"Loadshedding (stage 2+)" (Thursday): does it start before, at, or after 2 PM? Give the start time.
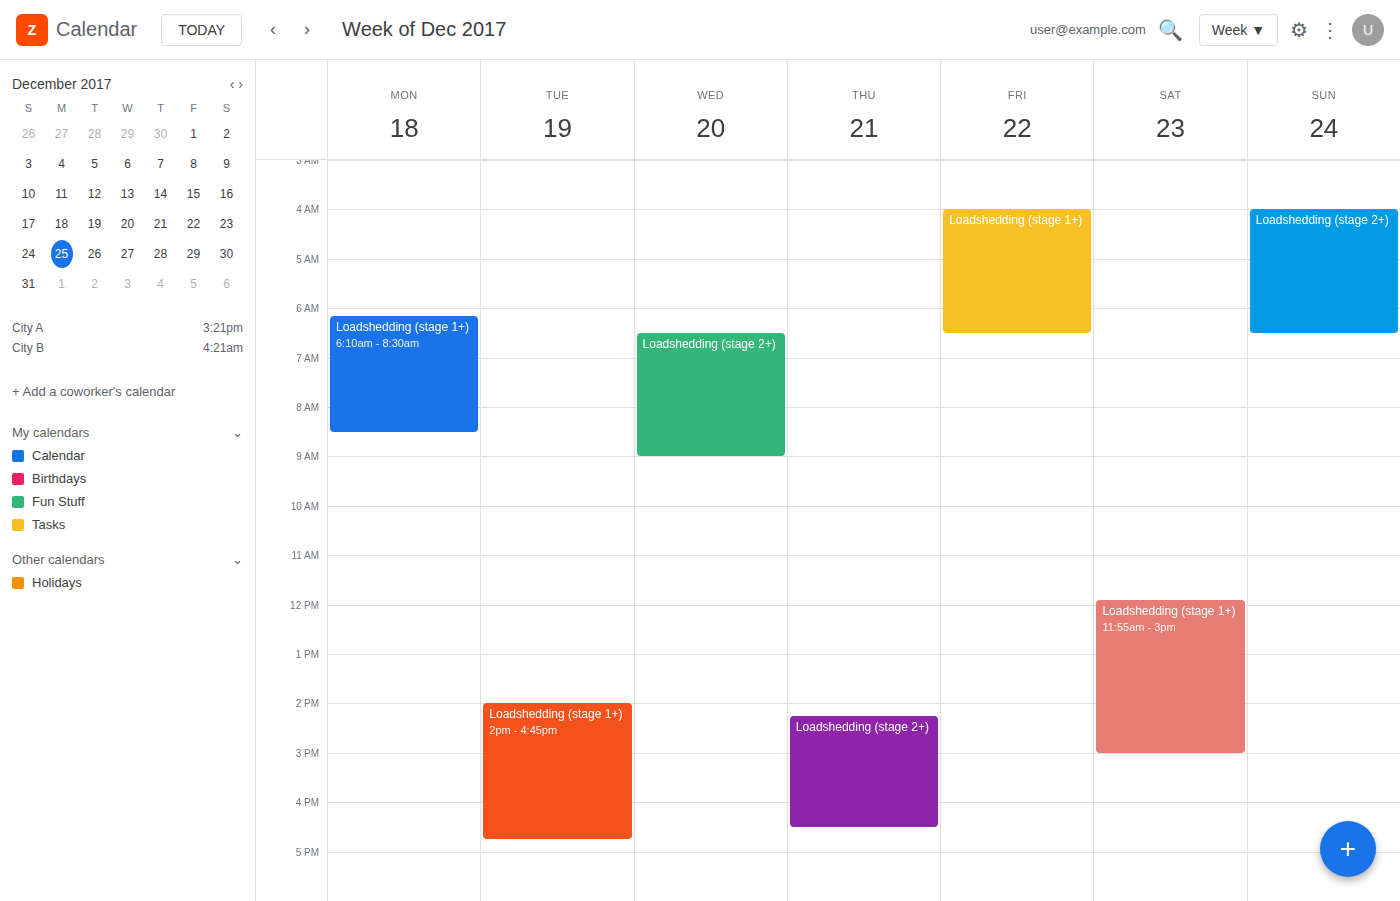
2:15 PM -- after 2 PM, 15 minutes below the 2 PM line.